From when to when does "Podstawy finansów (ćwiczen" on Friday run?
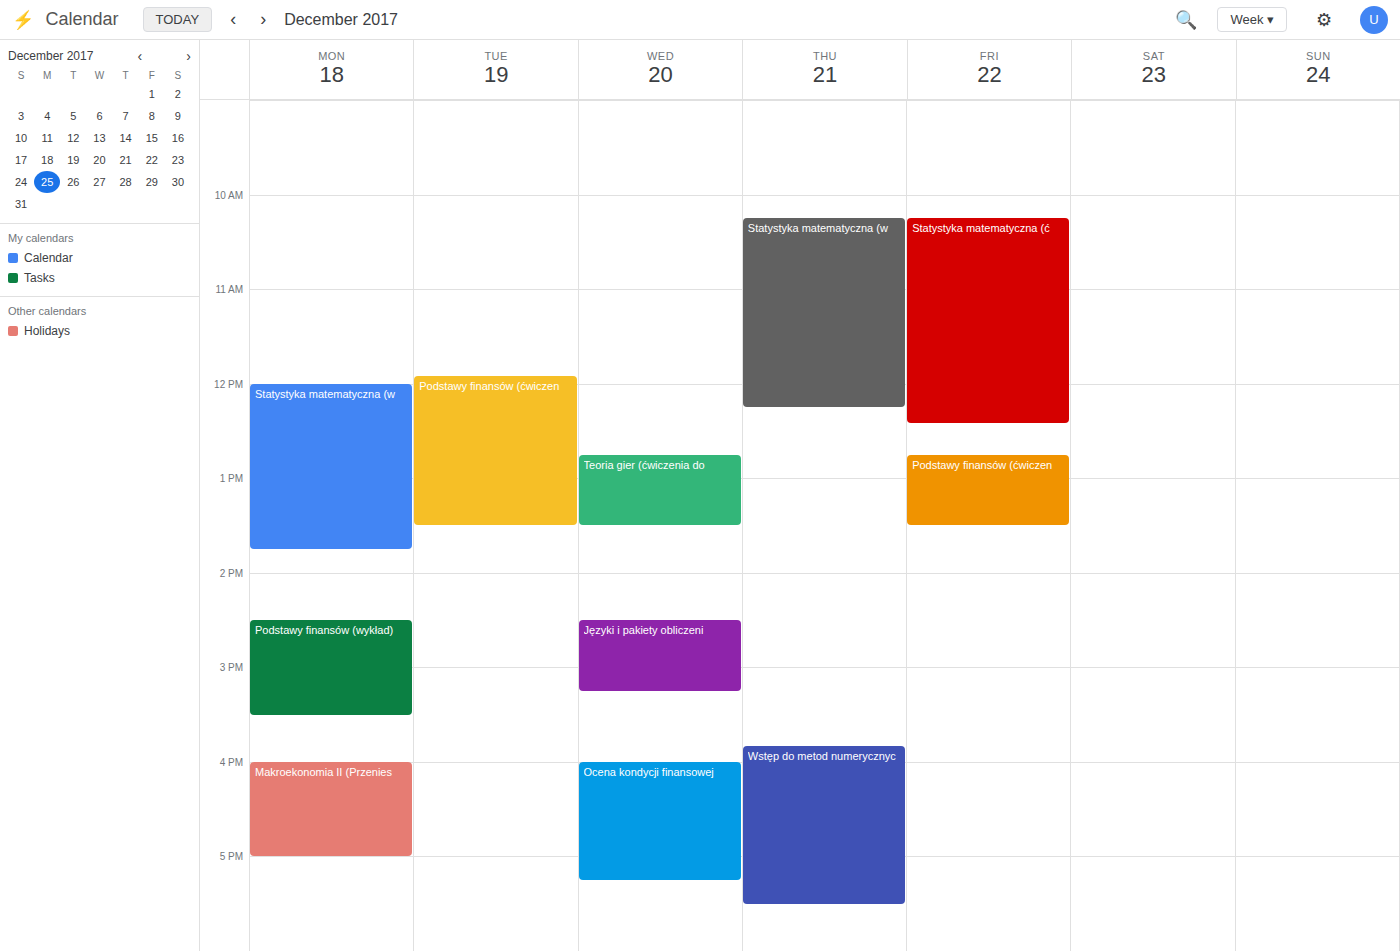
12:45 PM to 1:30 PM